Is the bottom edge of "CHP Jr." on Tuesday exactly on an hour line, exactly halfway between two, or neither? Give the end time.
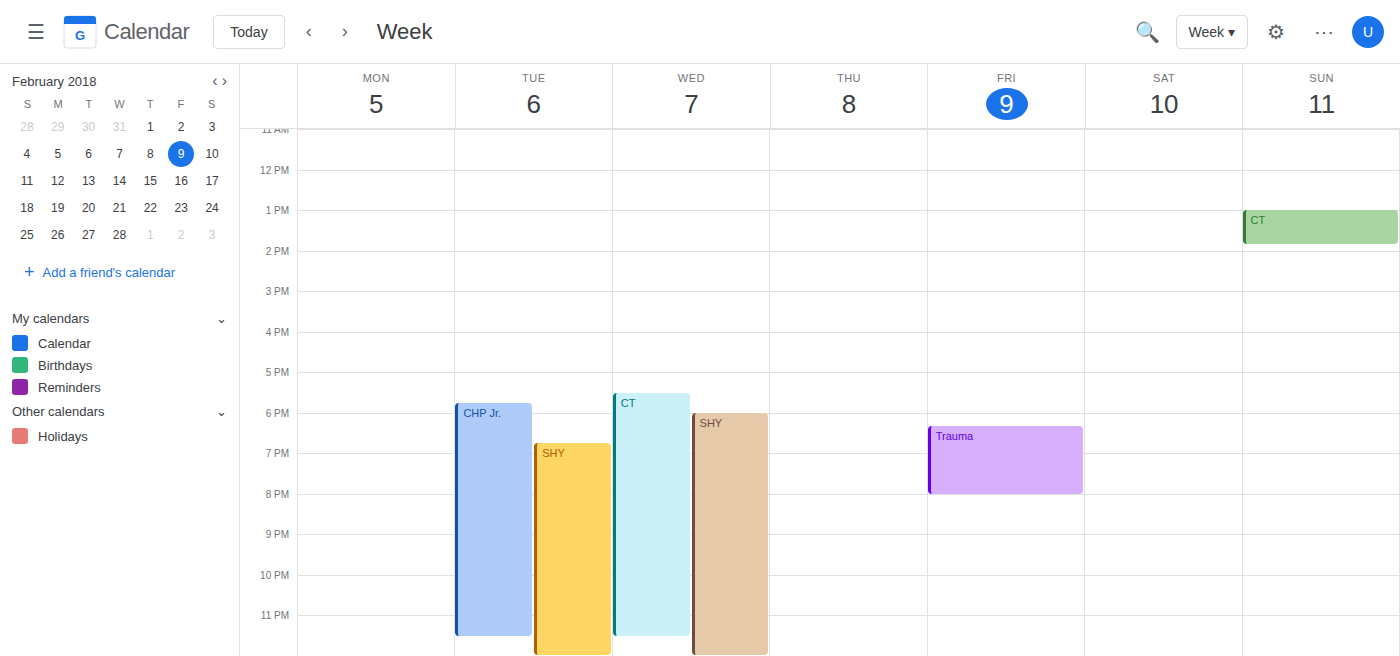
11:30 PM -- halfway between the 11 PM and 12 AM lines.